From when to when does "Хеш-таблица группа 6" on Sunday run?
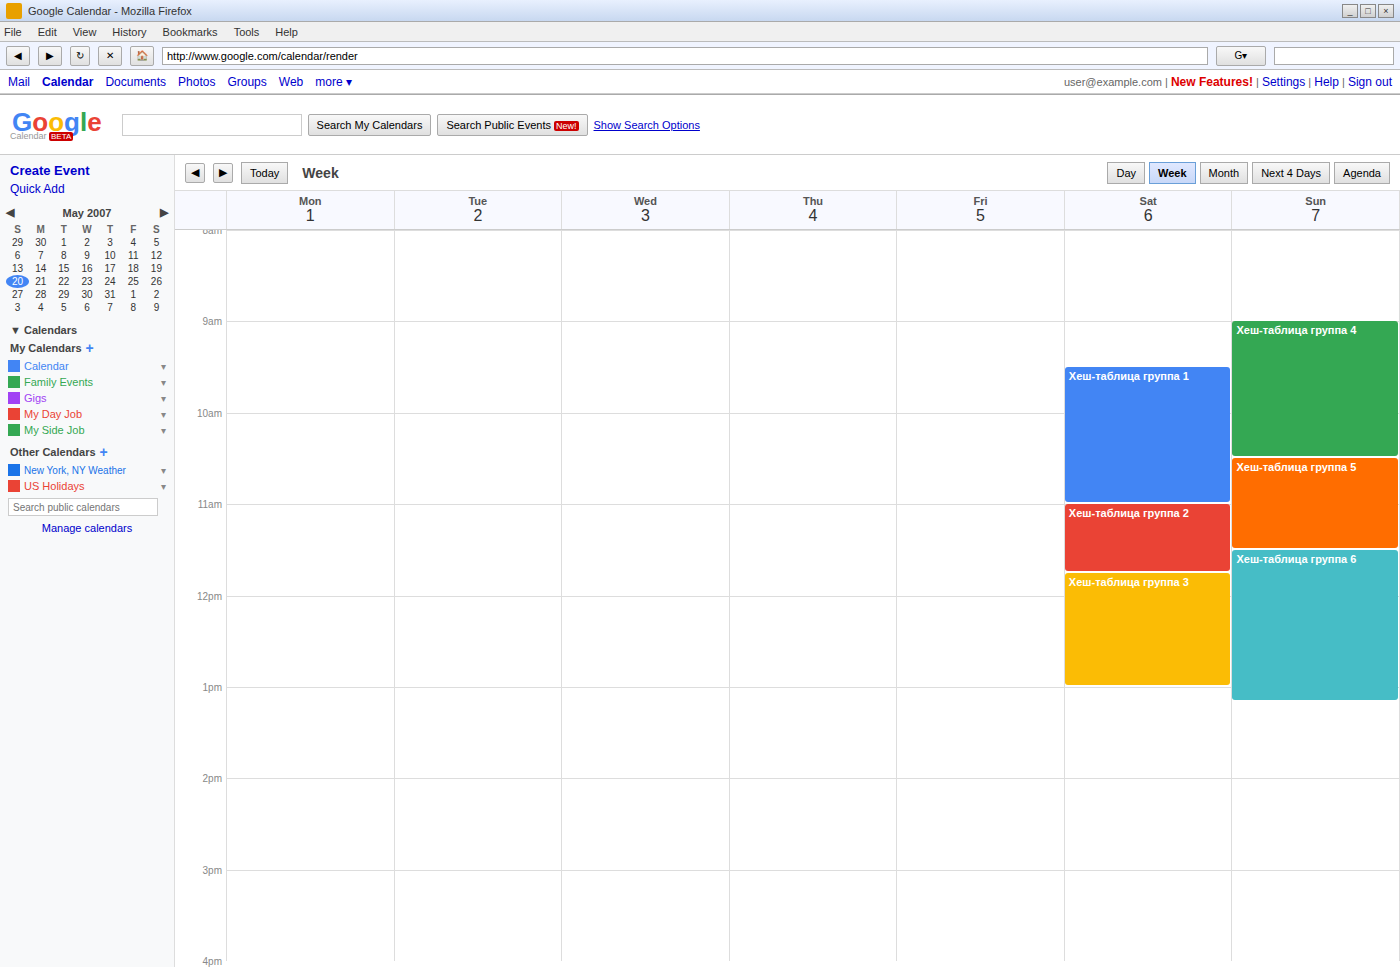
11:30 AM to 1:10 PM